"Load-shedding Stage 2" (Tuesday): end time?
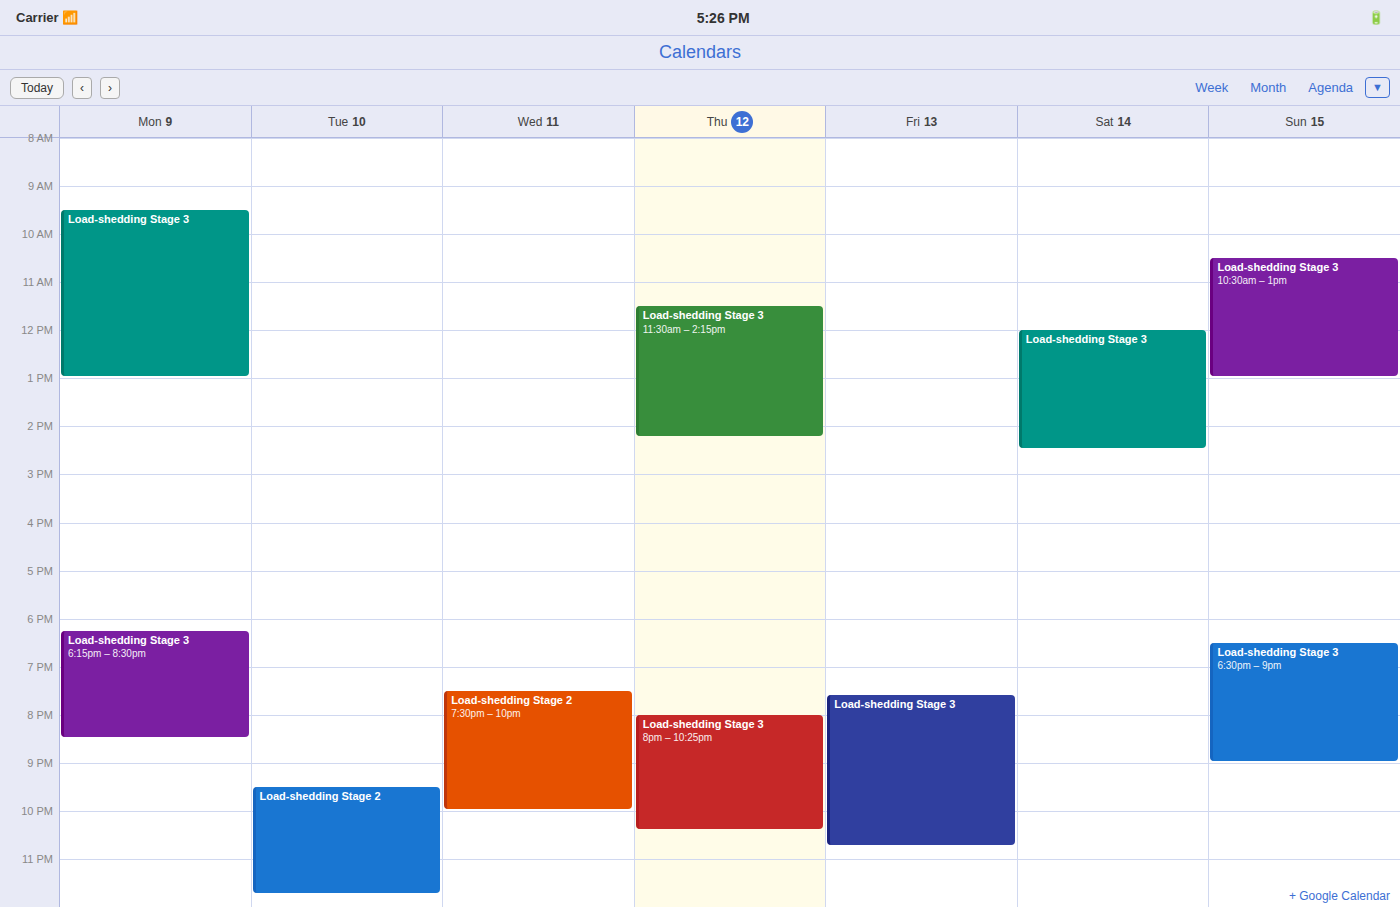
23:45